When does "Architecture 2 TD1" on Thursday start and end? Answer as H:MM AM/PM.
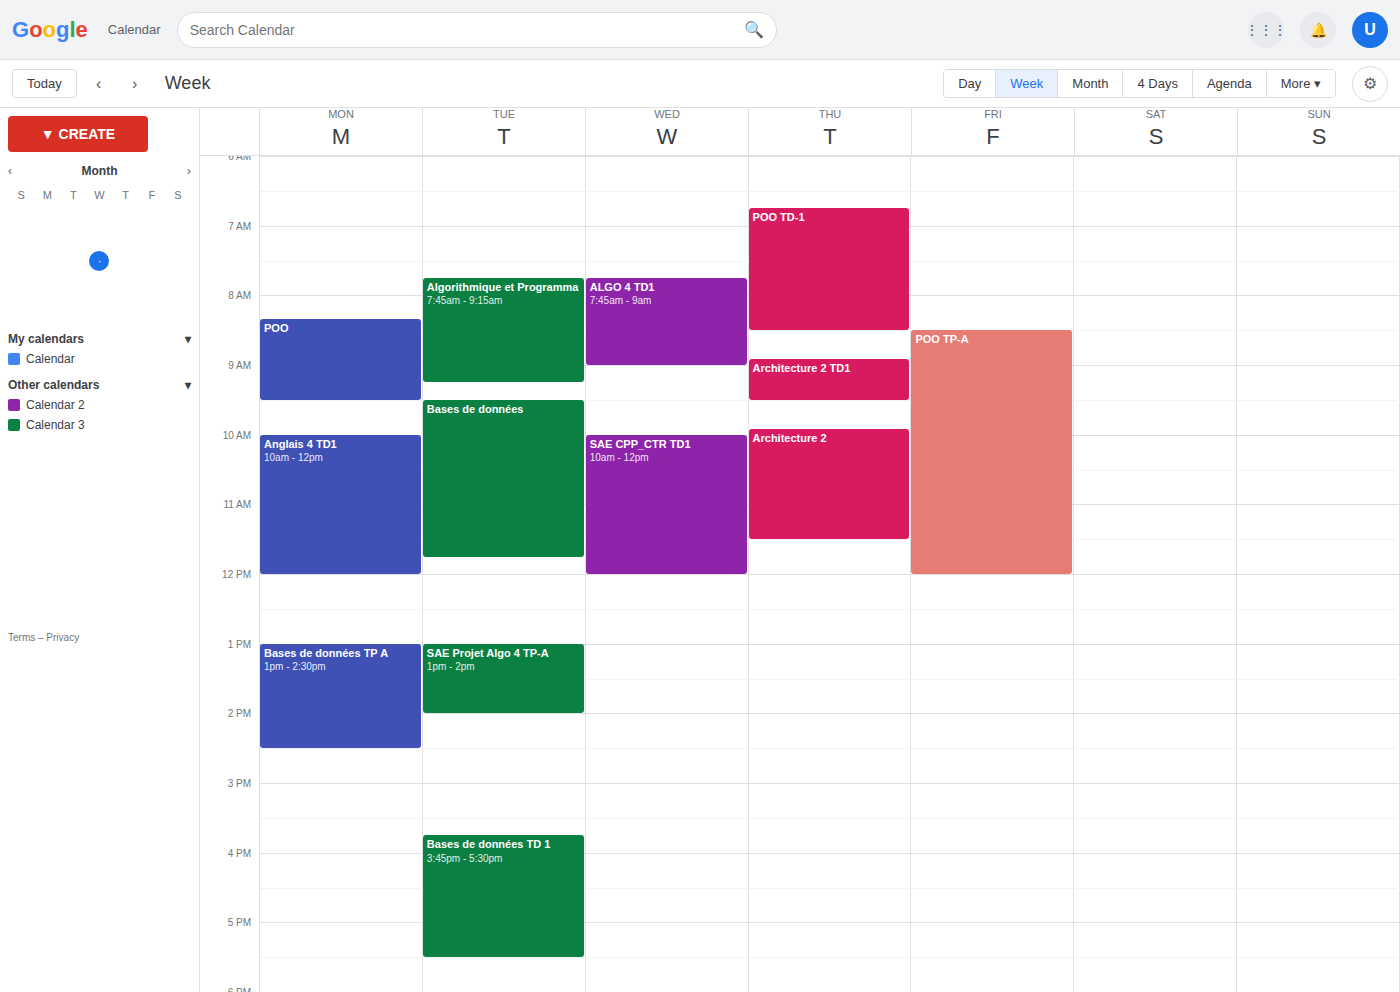
8:55 AM to 9:30 AM